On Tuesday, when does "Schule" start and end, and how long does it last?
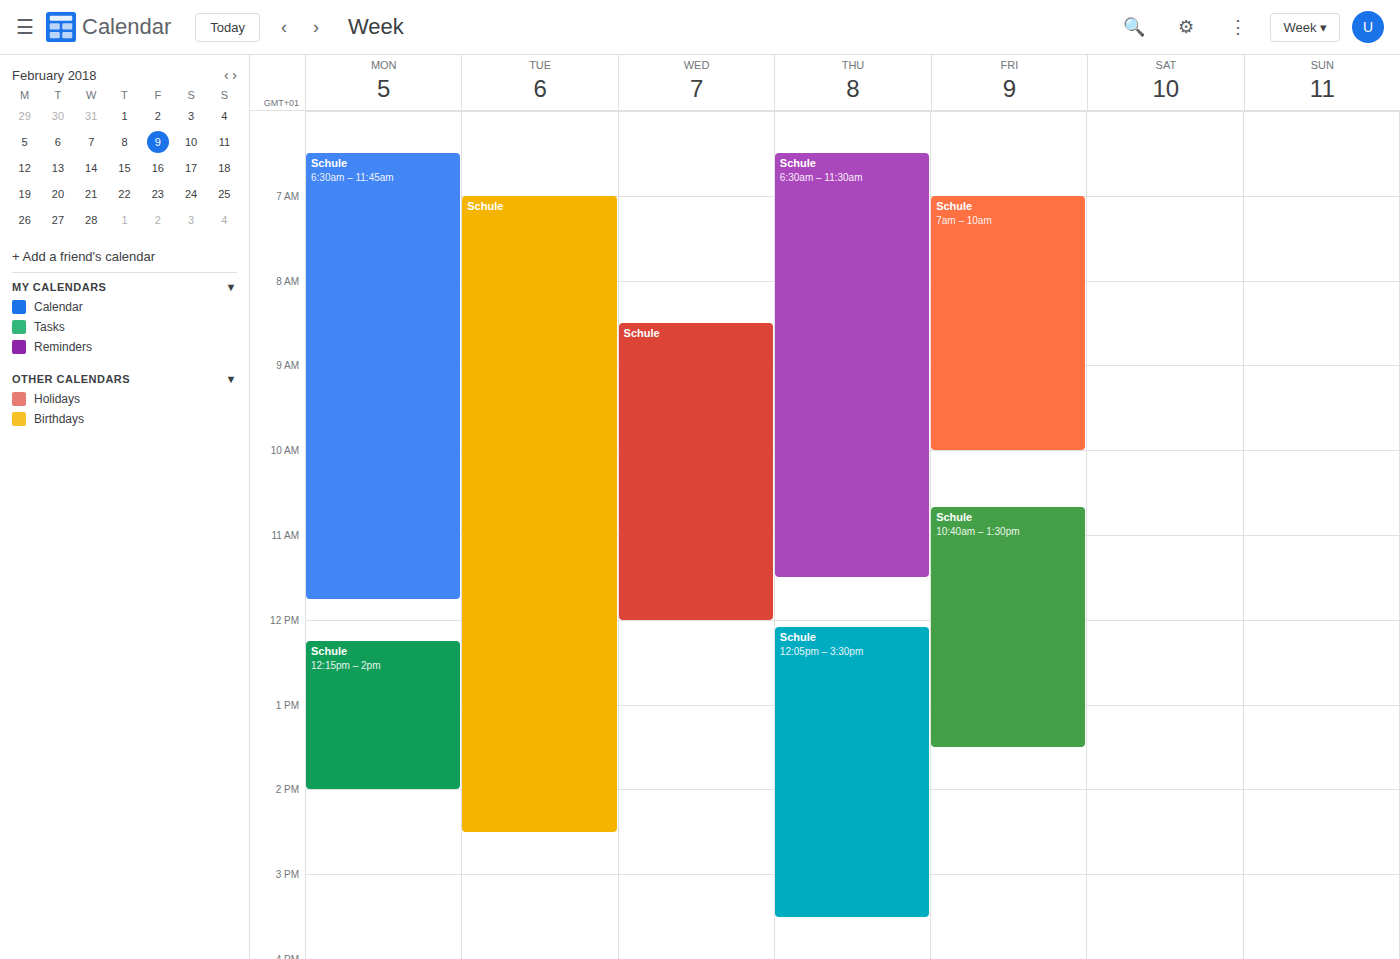
7:00 AM to 2:30 PM, 7 hours 30 minutes